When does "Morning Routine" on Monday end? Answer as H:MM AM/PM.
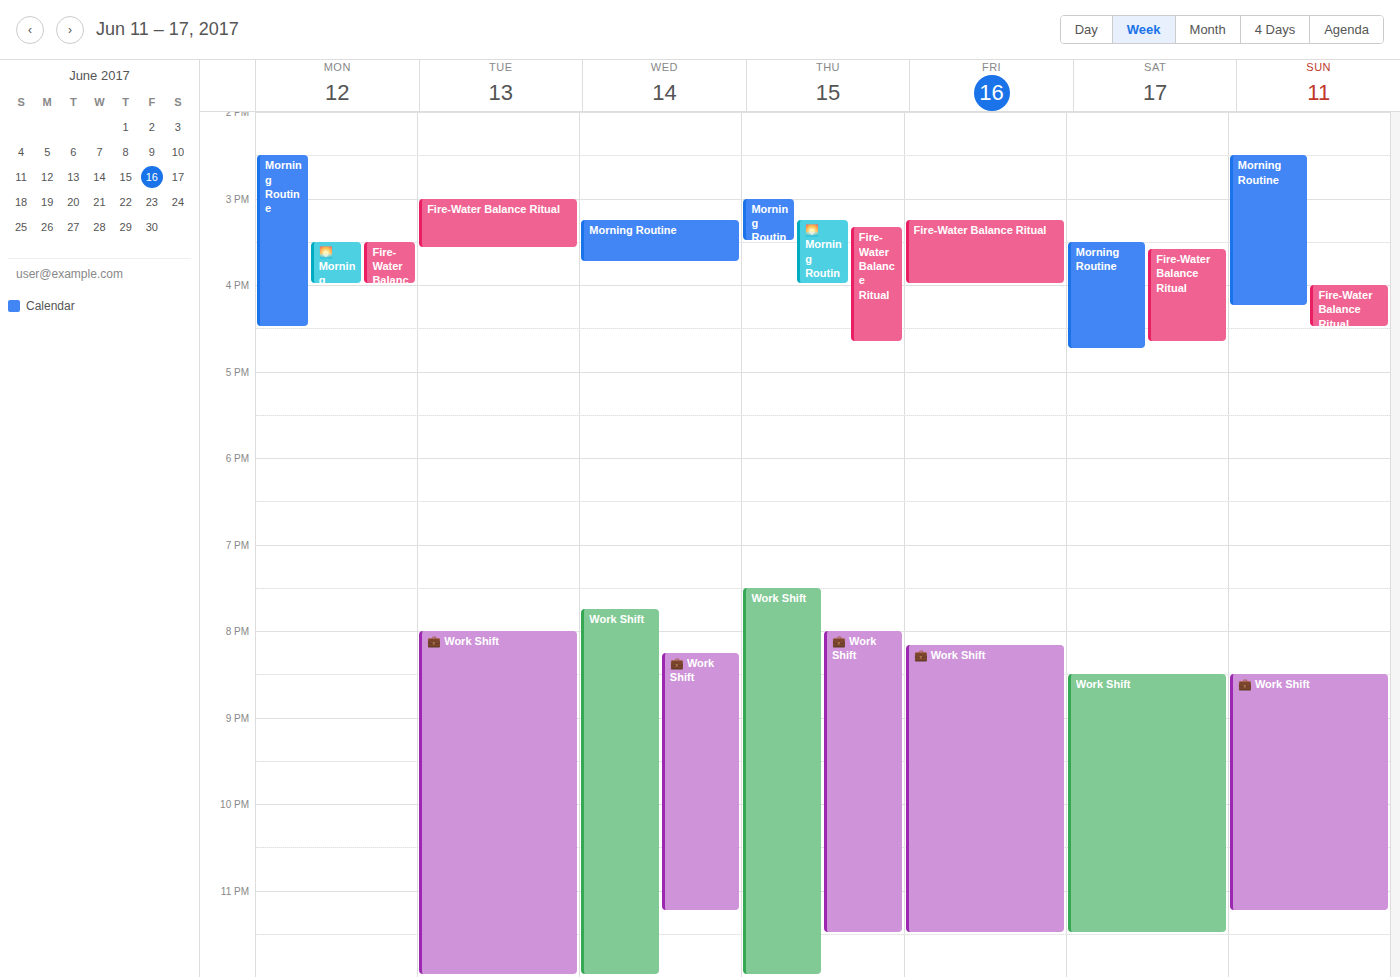
4:30 PM